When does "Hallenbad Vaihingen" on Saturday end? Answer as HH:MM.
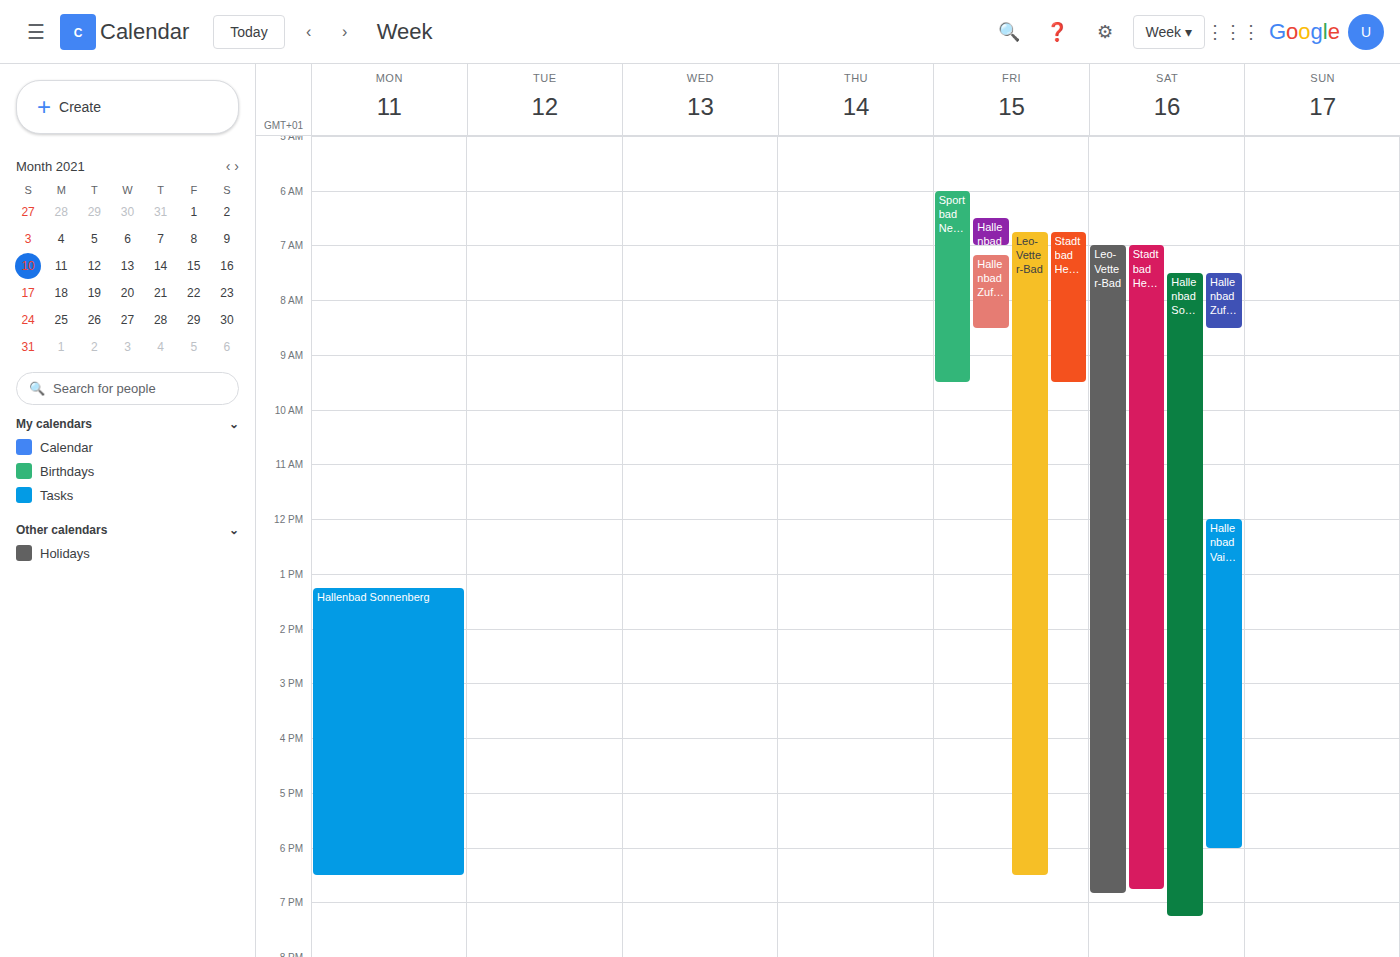
18:00